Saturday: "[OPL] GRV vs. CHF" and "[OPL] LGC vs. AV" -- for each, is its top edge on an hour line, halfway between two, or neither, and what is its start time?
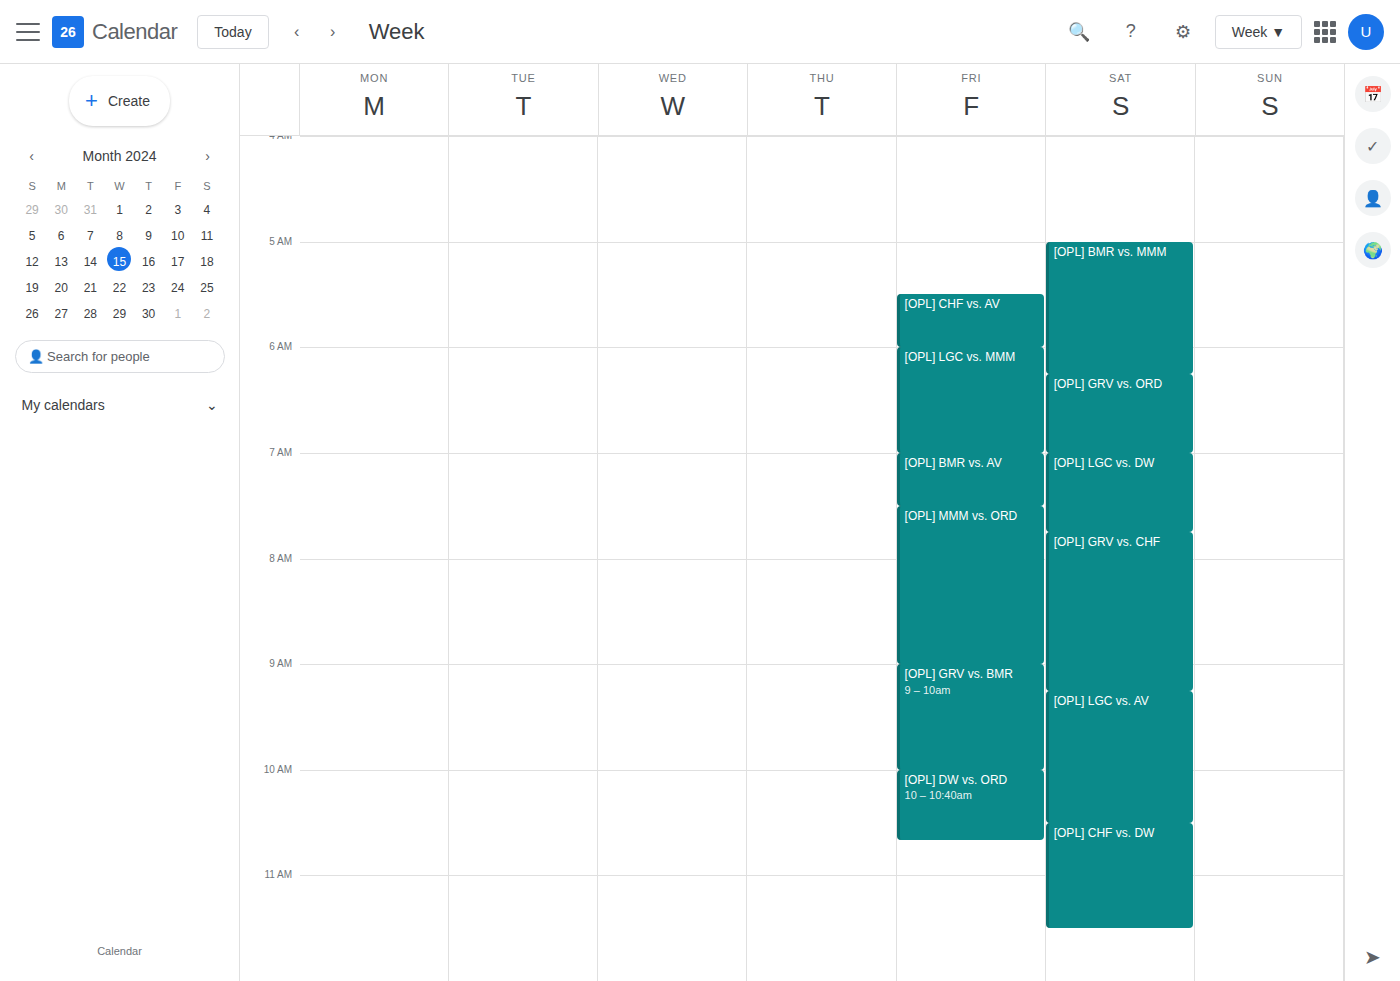
"[OPL] GRV vs. CHF": 7:45 AM, neither: three quarters of the way from the 7 AM line to the 8 AM line. "[OPL] LGC vs. AV": 9:15 AM, neither: a quarter of the way from the 9 AM line to the 10 AM line.